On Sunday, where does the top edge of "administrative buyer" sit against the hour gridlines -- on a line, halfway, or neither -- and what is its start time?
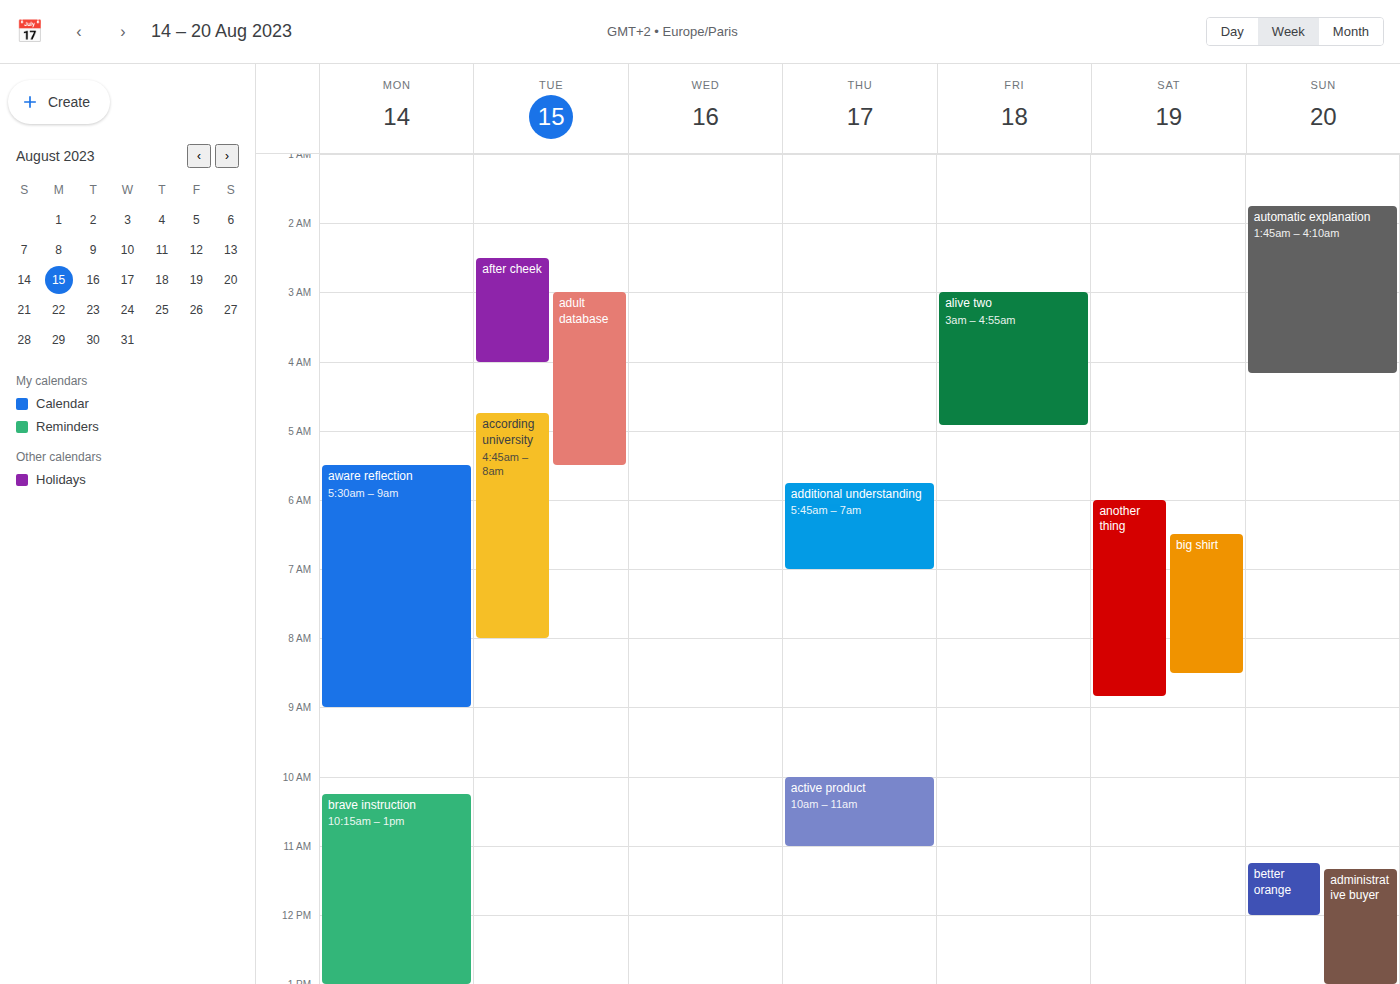
11:20 -- neither: 20 minutes below the 11:00 line and 40 minutes above the 12:00 line.